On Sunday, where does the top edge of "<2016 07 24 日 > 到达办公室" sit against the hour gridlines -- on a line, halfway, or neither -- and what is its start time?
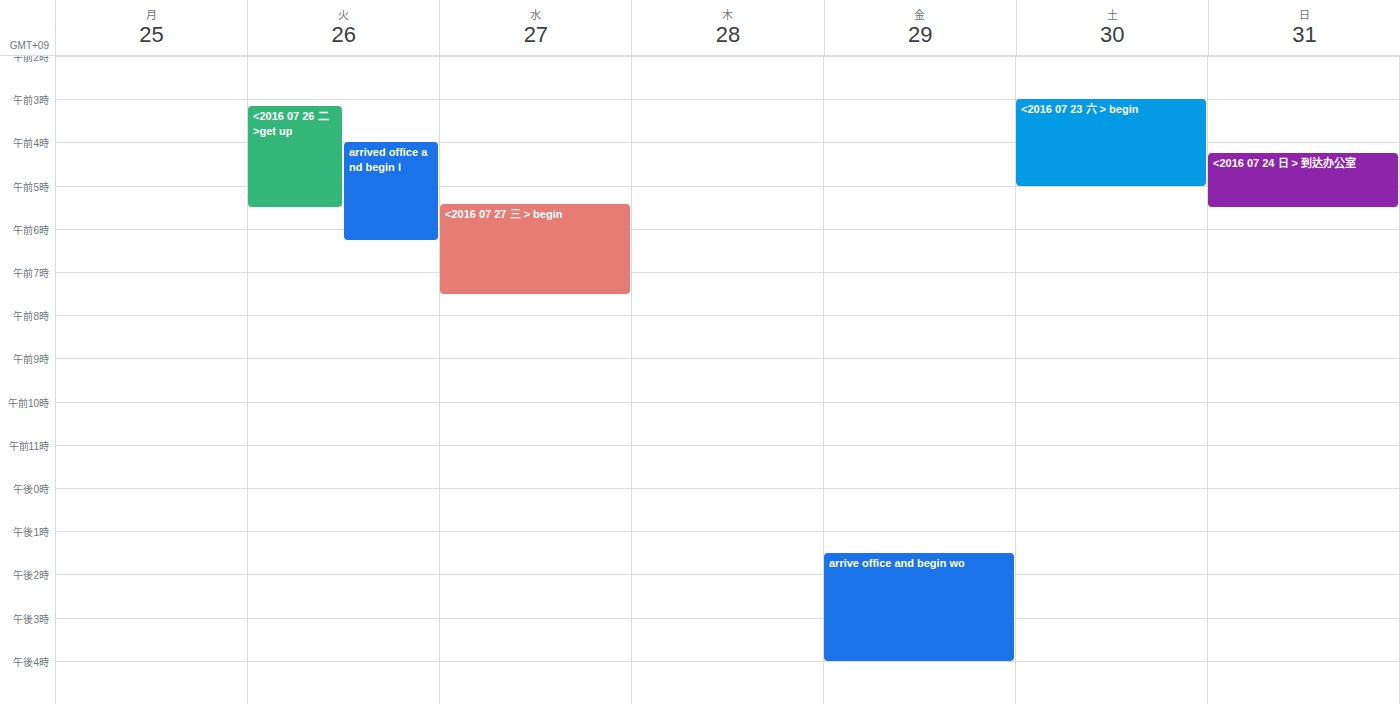
4:15 AM -- neither: a quarter of the way from the 4 AM line to the 5 AM line.